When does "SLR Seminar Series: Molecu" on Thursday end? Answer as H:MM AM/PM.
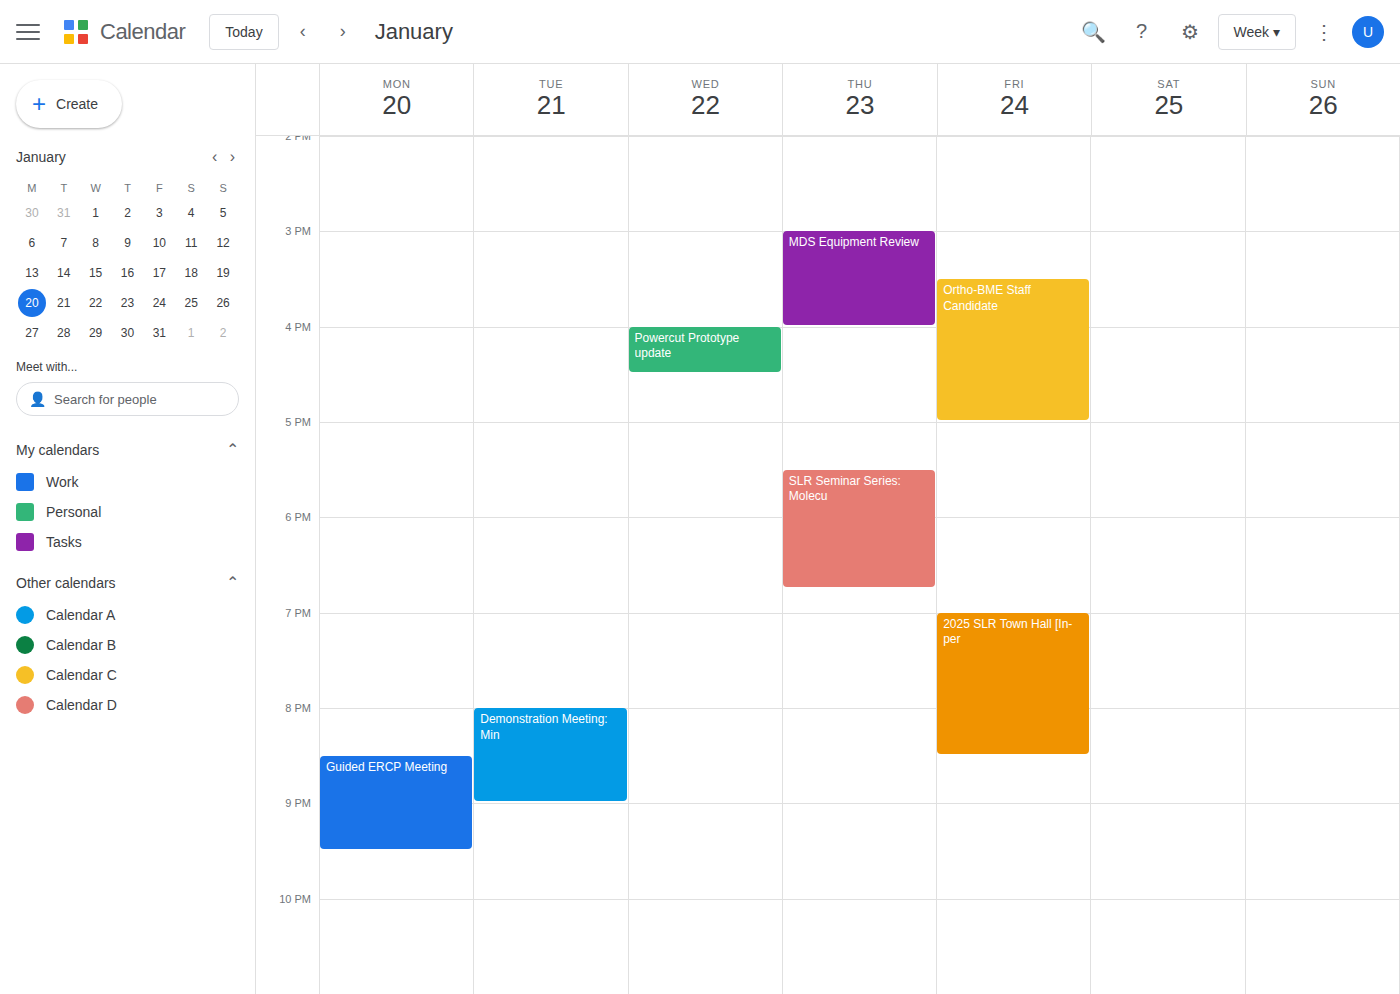
6:45 PM